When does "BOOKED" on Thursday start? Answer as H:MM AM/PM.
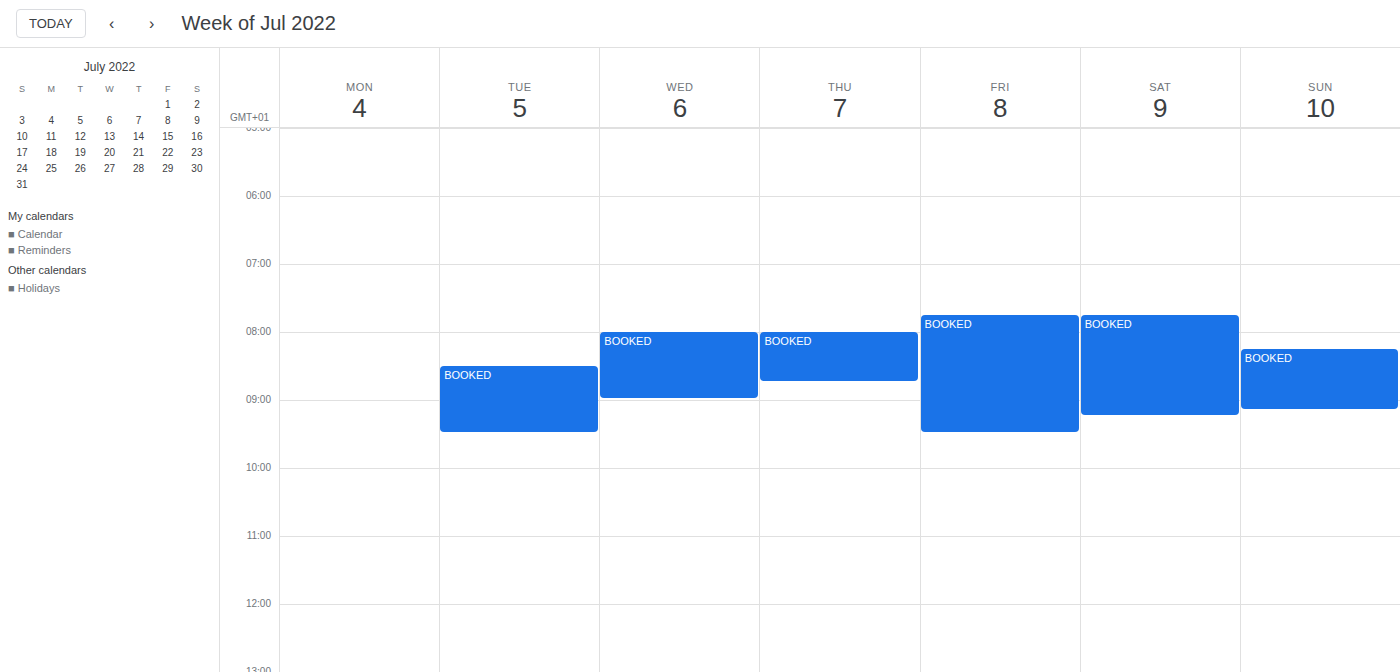
8:00 AM